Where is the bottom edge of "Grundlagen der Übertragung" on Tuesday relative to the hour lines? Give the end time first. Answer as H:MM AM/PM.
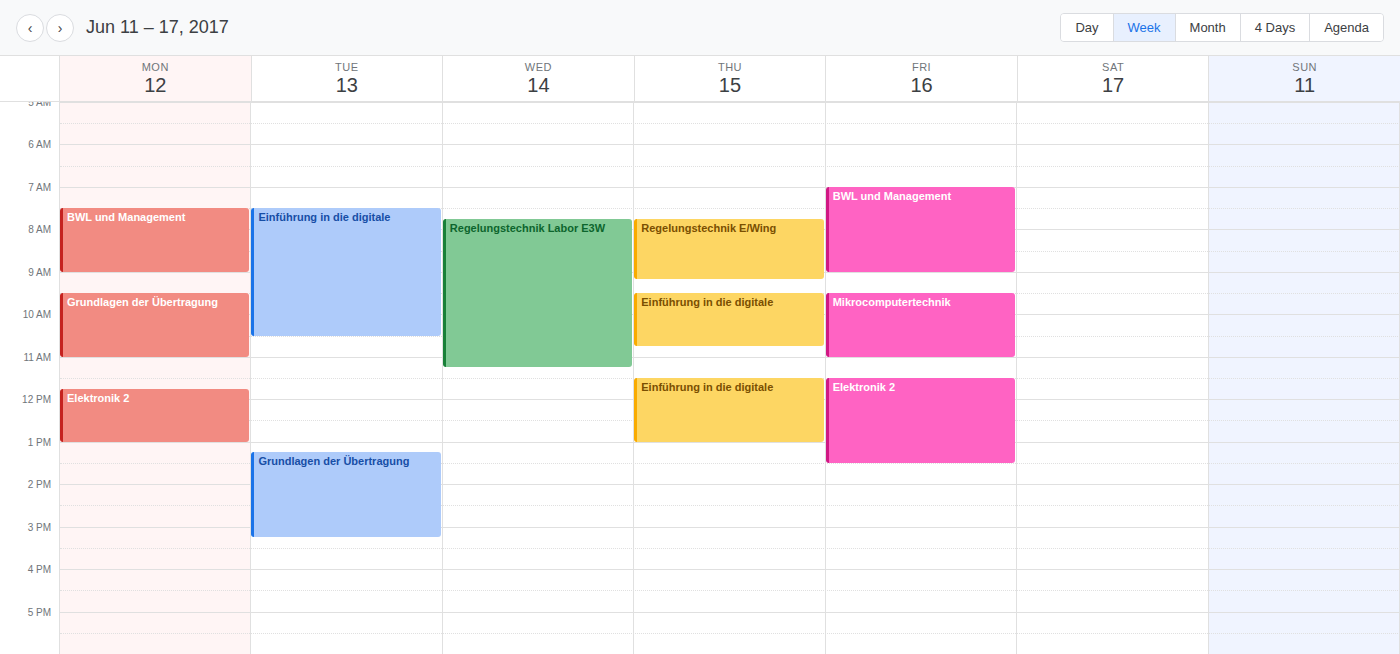
3:15 PM -- neither: a quarter of the way from the 3 PM line to the 4 PM line.